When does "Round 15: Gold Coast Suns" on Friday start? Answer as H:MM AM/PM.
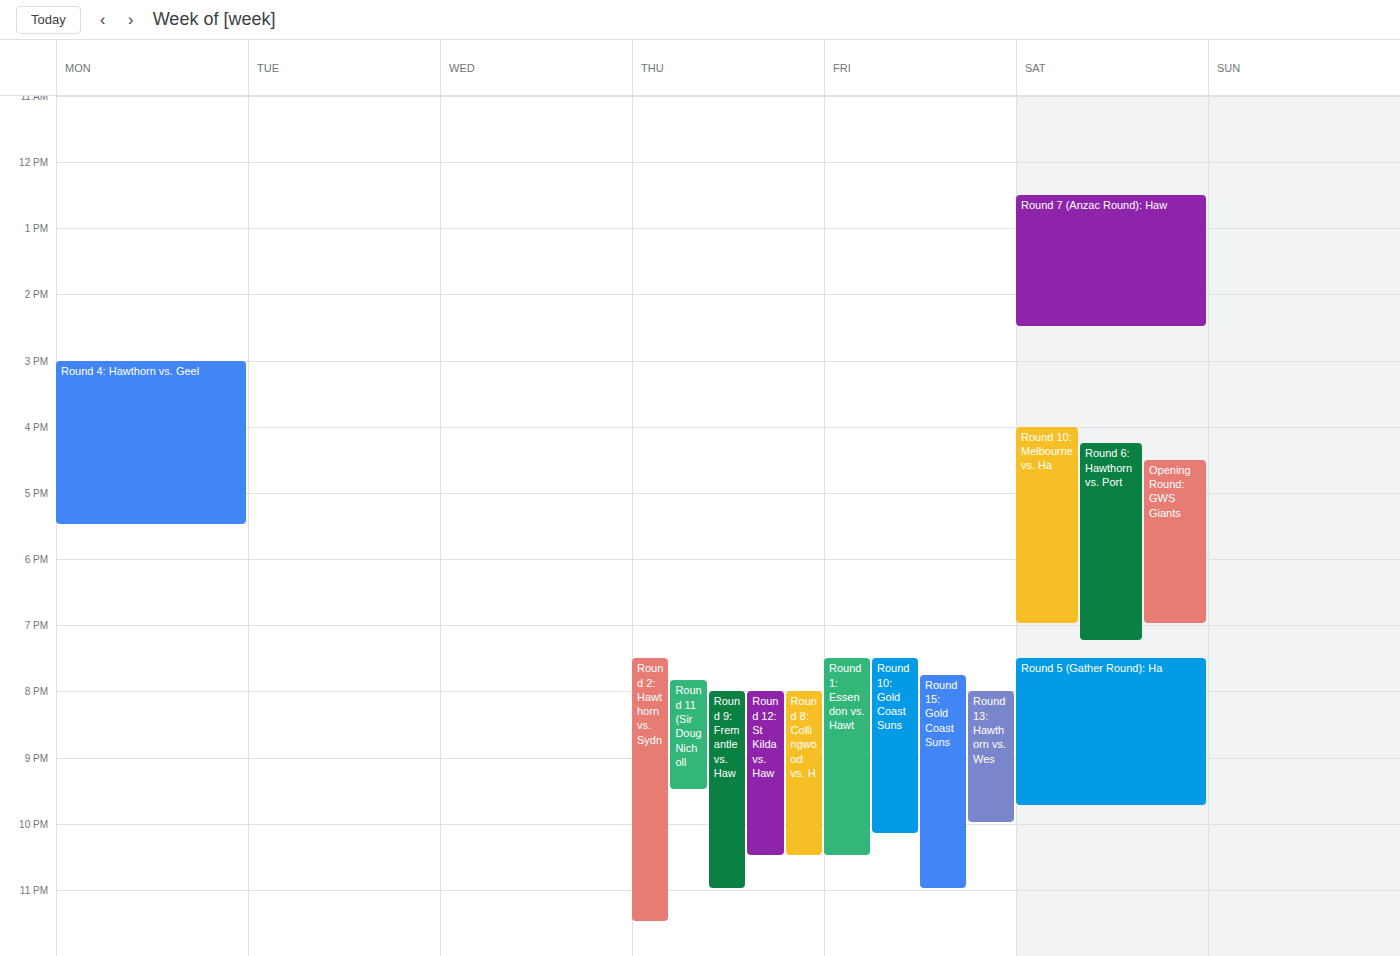
7:45 PM